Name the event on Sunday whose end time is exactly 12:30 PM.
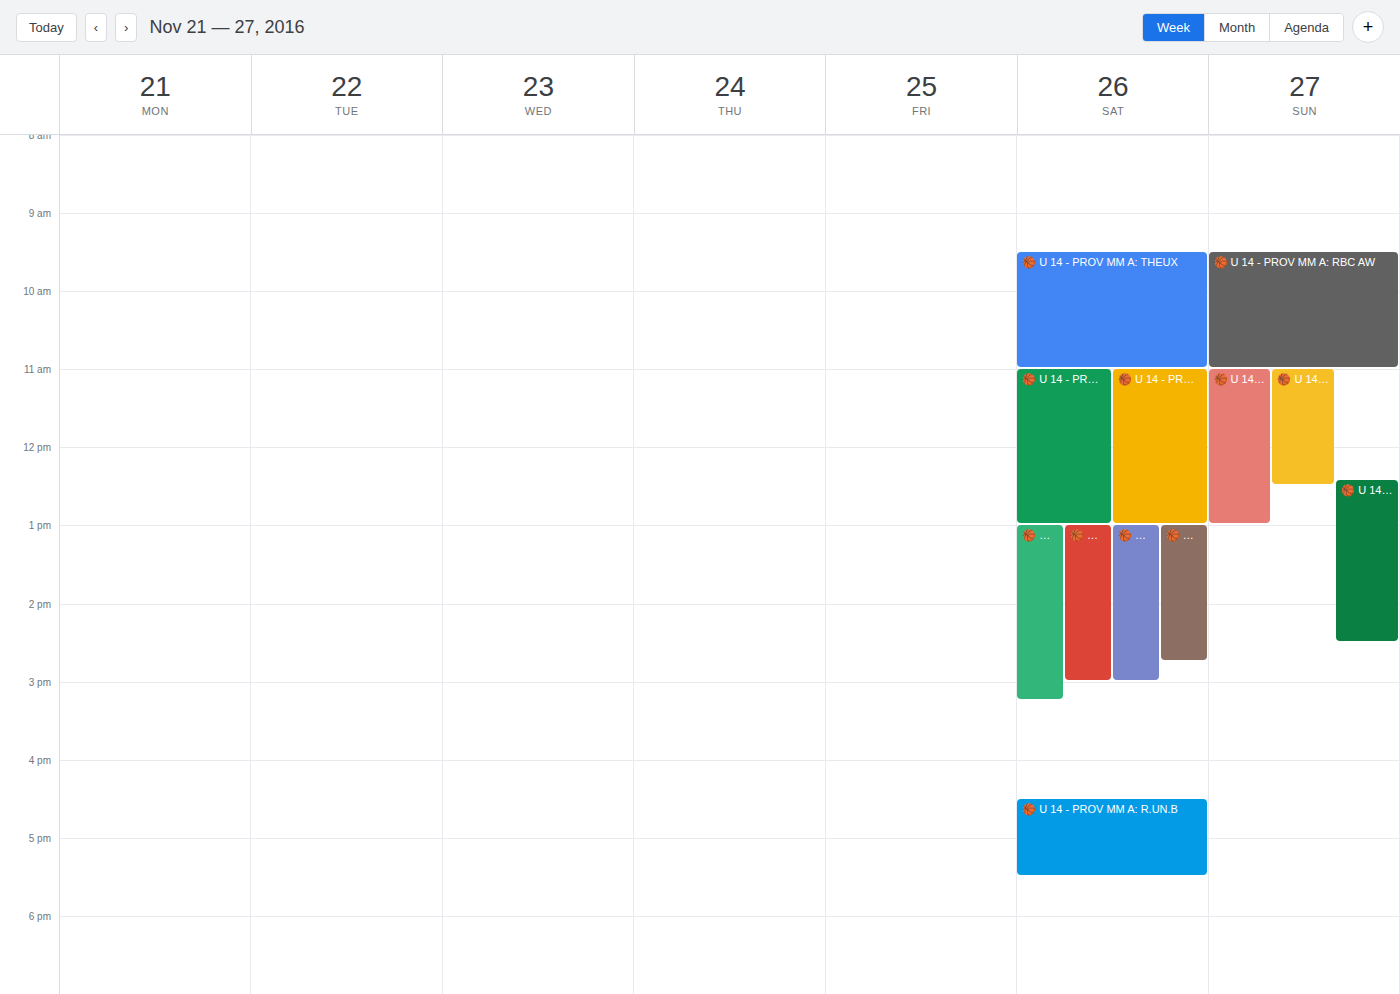
"🏀 U 14 - PROV MM A: PEPINS"